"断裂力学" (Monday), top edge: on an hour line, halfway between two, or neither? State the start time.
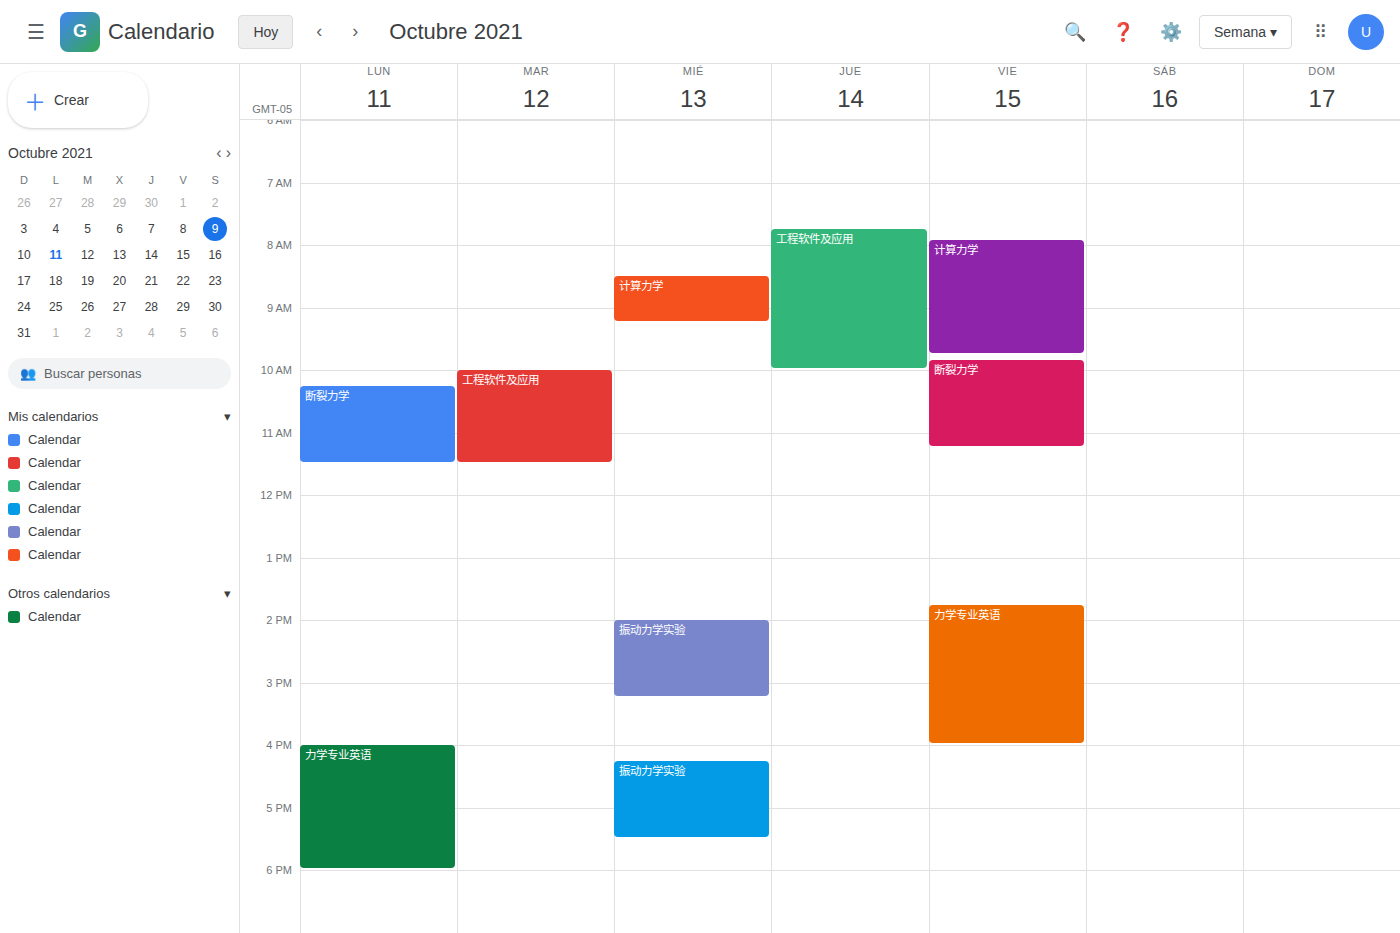
10:15 AM -- neither: a quarter of the way from the 10 AM line to the 11 AM line.